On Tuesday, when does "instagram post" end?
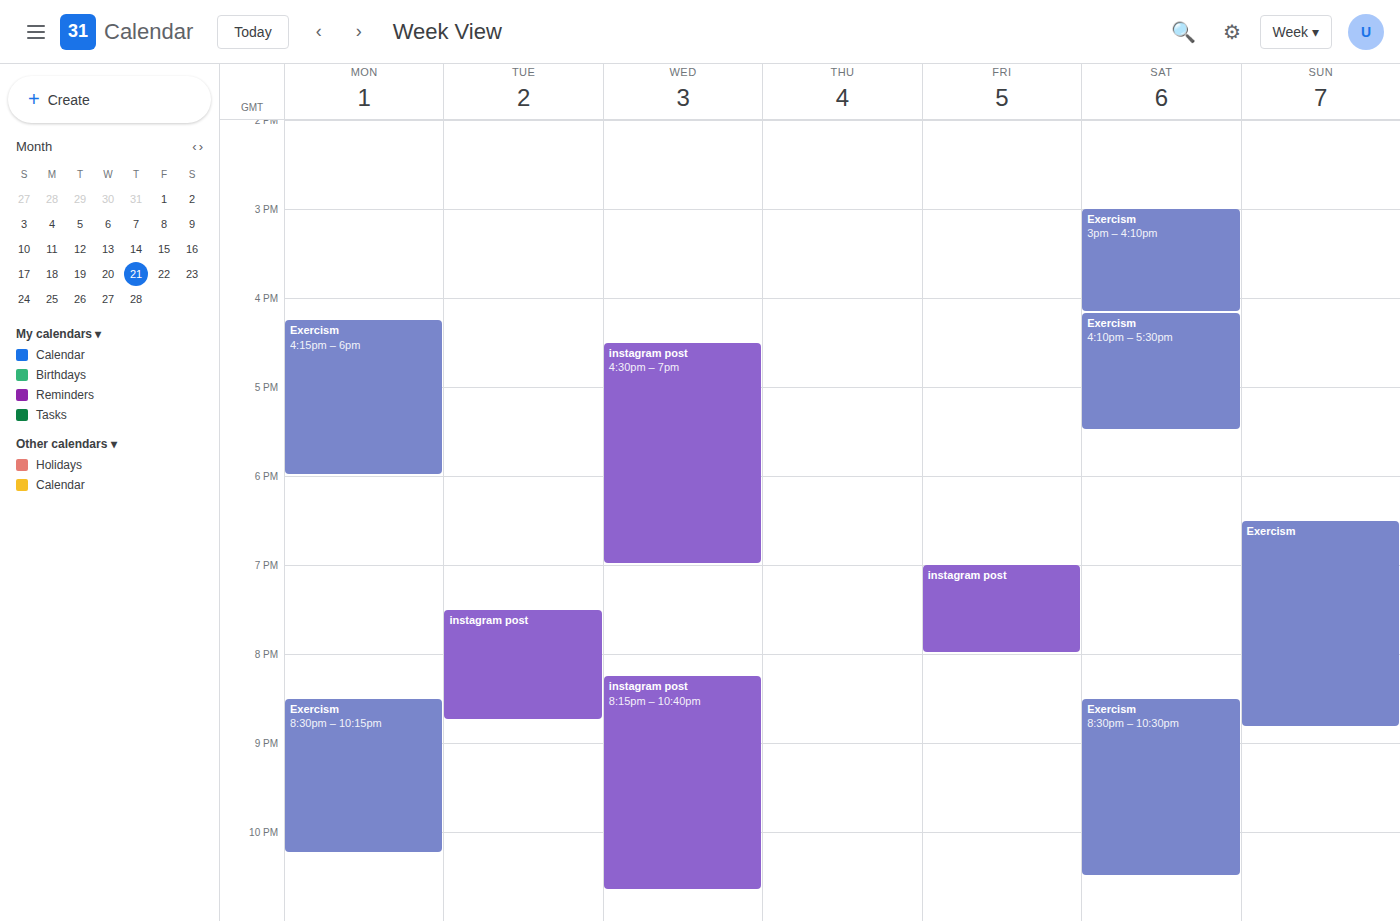
8:45 PM